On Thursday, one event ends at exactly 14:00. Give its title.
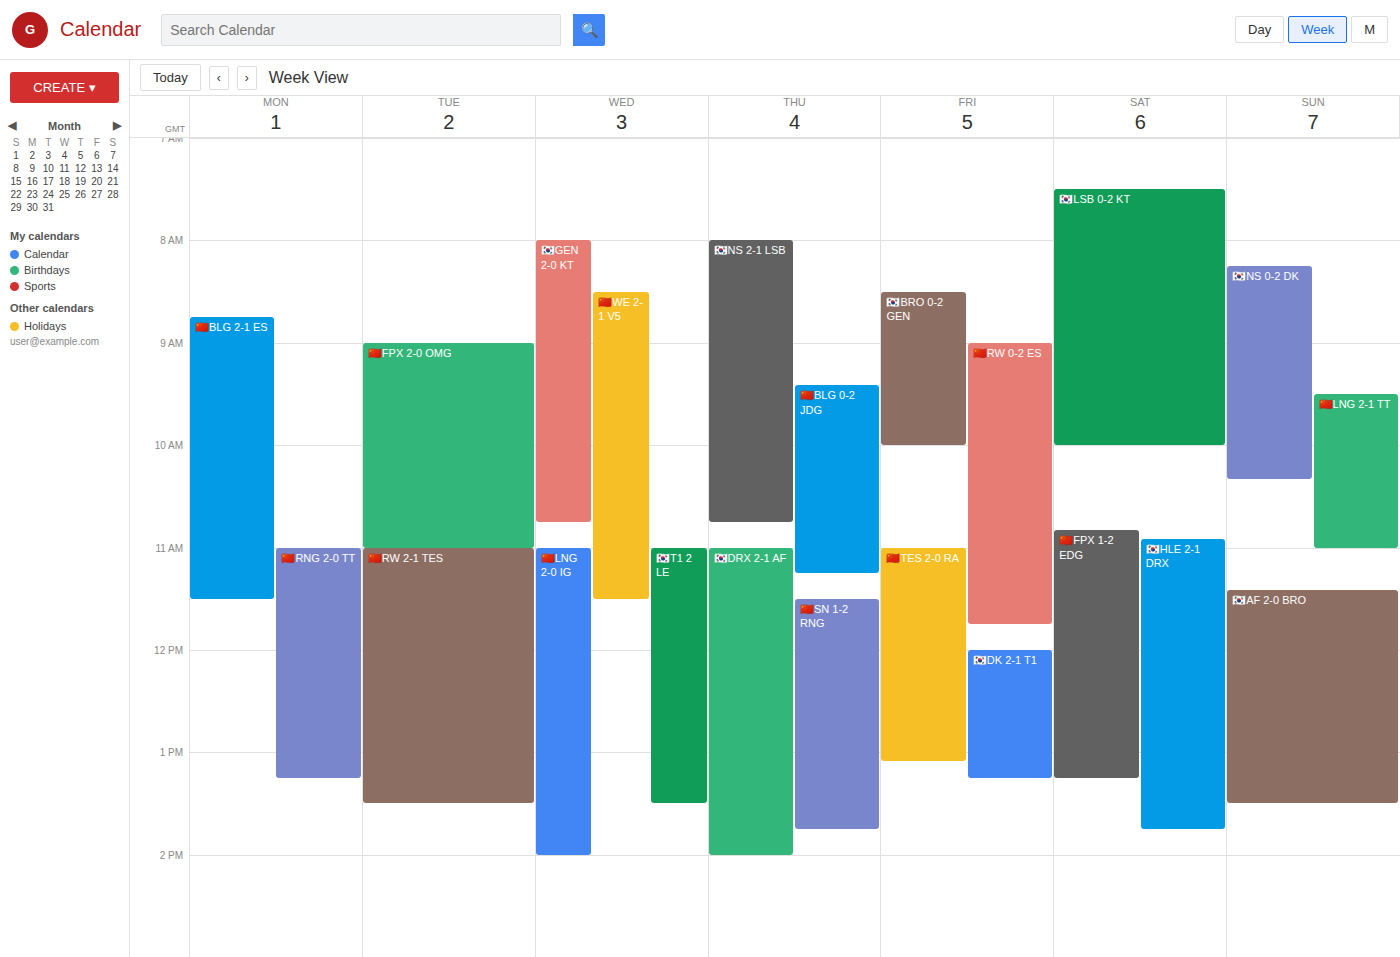
"🇰🇷DRX 2-1 AF"